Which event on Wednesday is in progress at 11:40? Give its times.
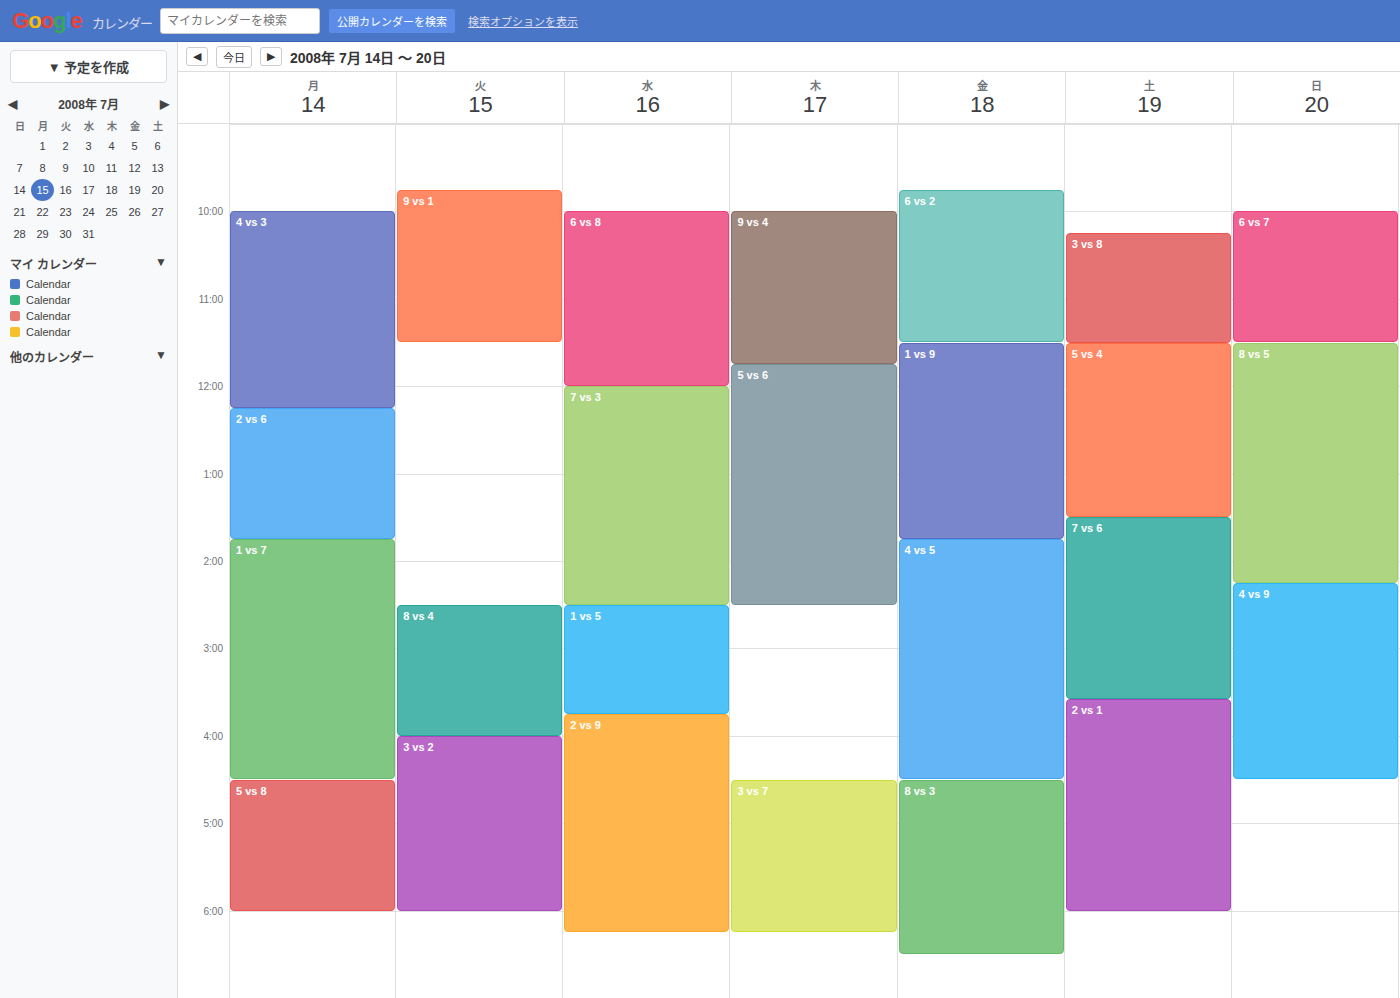
"6 vs 8", 10:00 to 12:00